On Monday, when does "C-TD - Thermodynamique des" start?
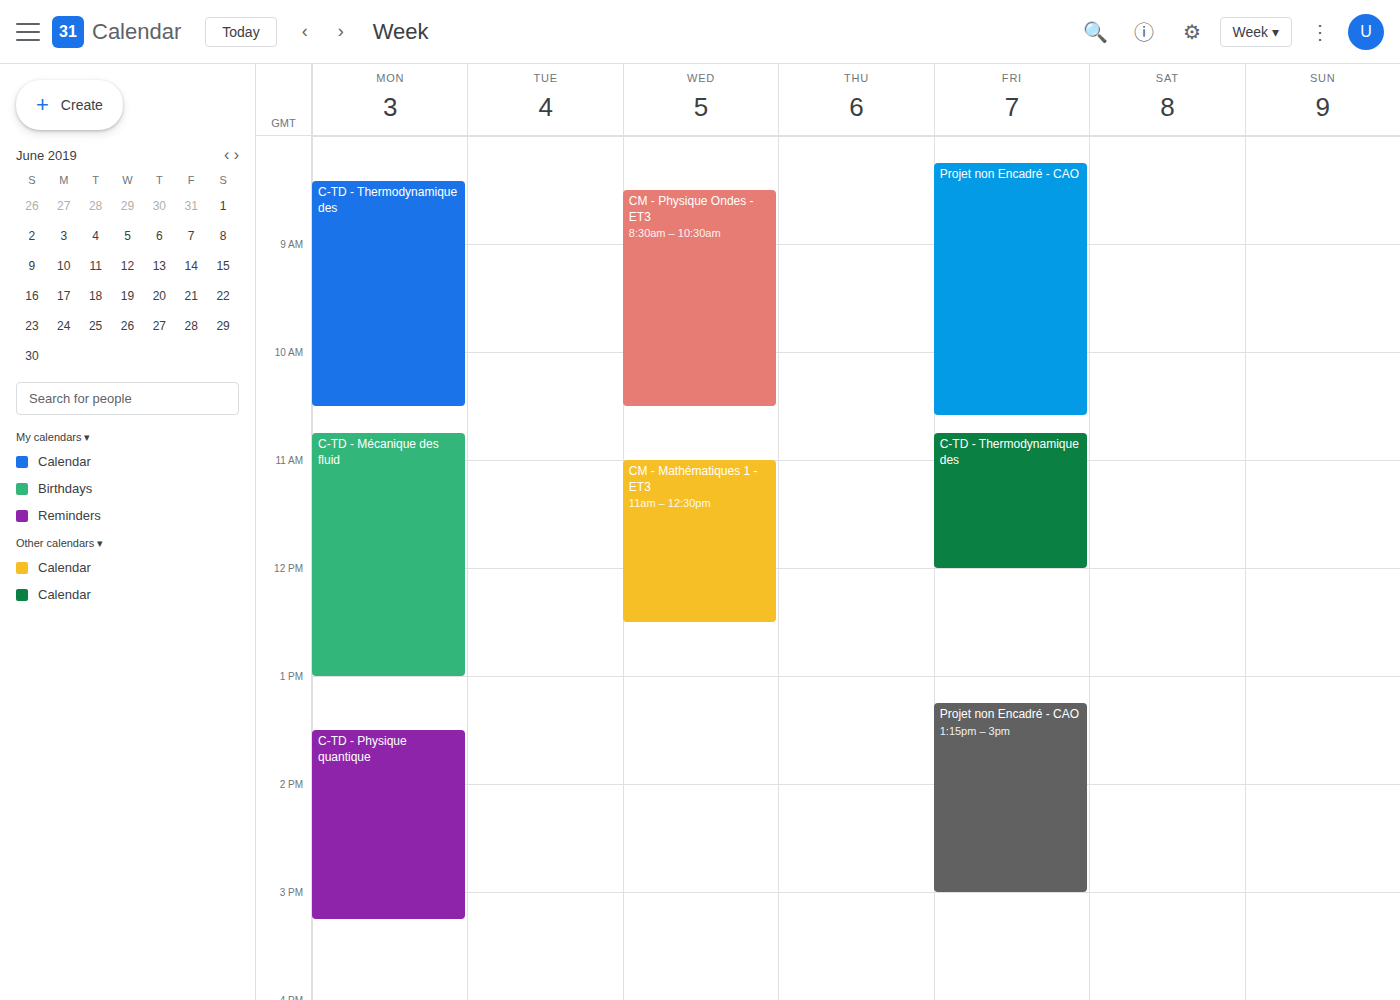
8:25 AM